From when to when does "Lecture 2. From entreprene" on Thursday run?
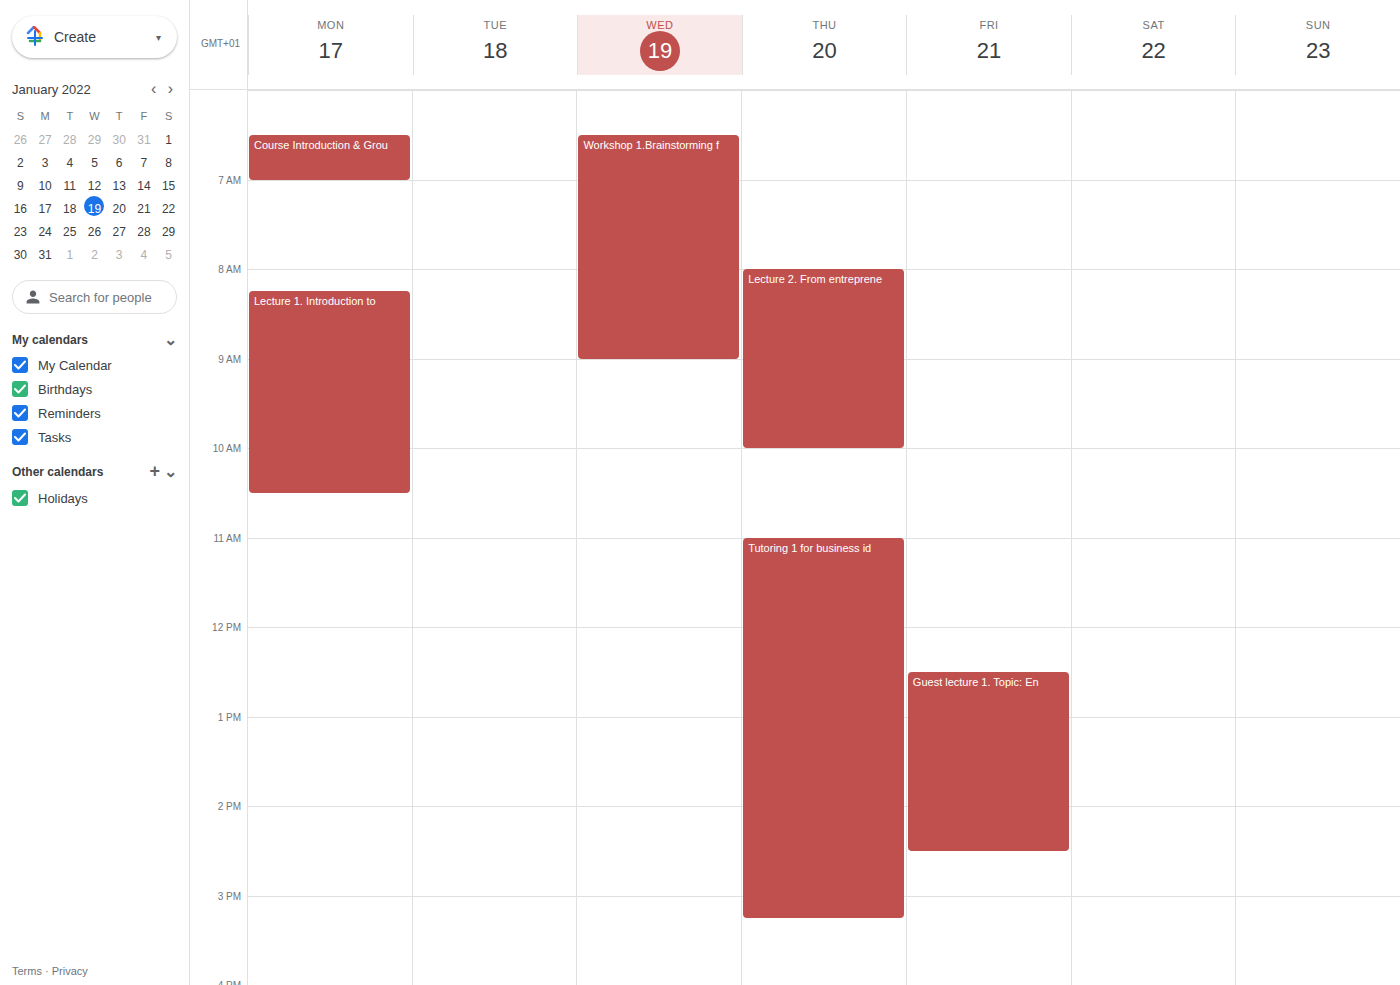
8:00 AM to 10:00 AM